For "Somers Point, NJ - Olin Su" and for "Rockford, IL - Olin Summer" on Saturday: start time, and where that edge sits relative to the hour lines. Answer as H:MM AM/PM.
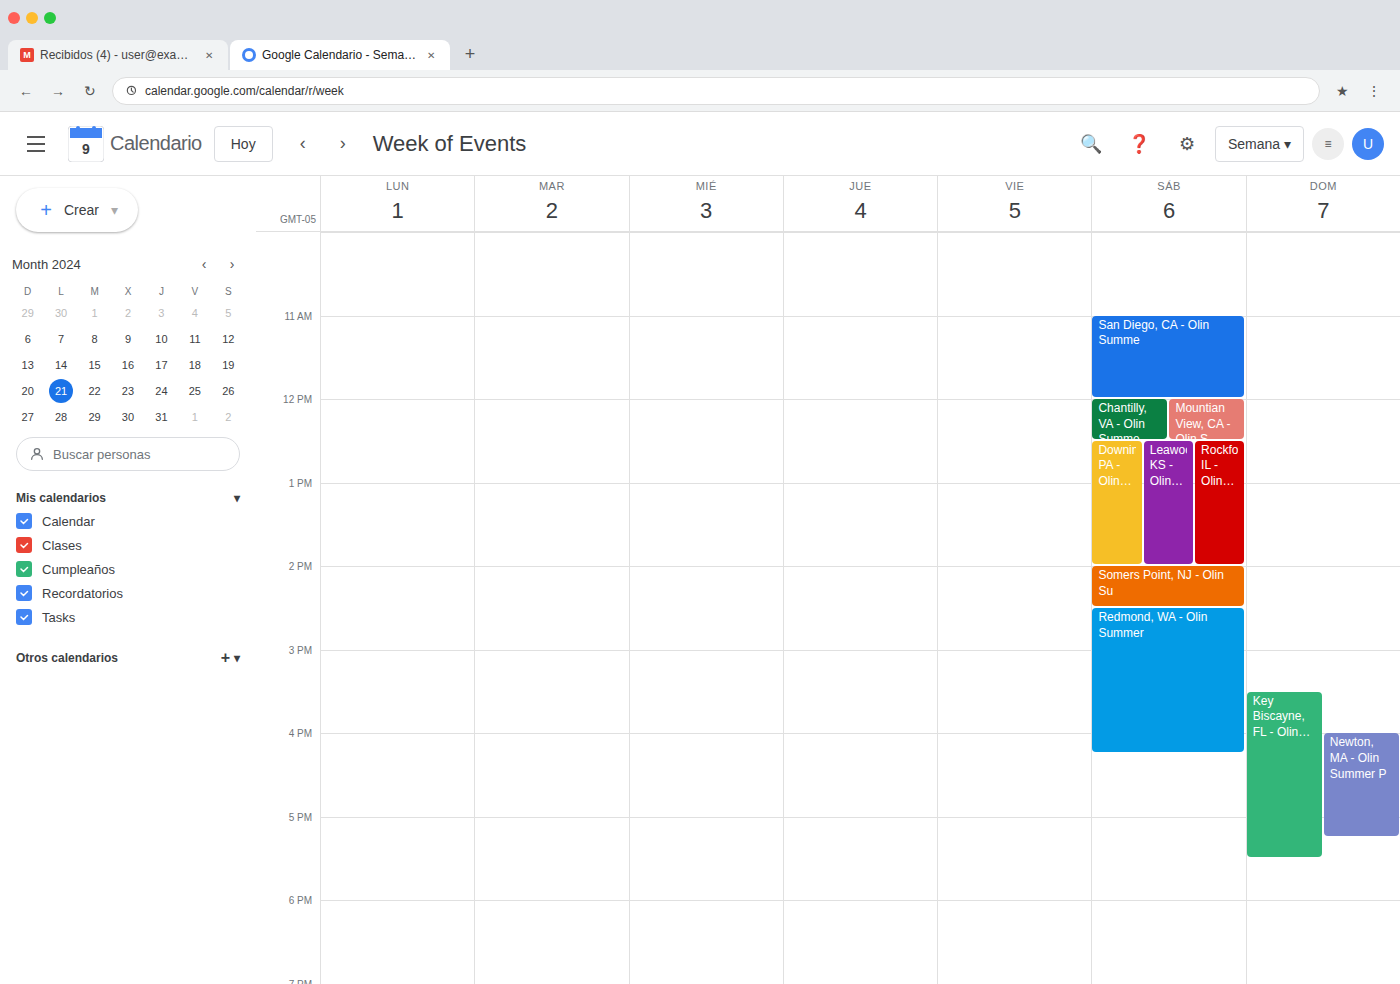
"Somers Point, NJ - Olin Su": 2:00 PM, exactly on the 2 PM line. "Rockford, IL - Olin Summer": 12:30 PM, halfway between the 12 PM and 1 PM lines.